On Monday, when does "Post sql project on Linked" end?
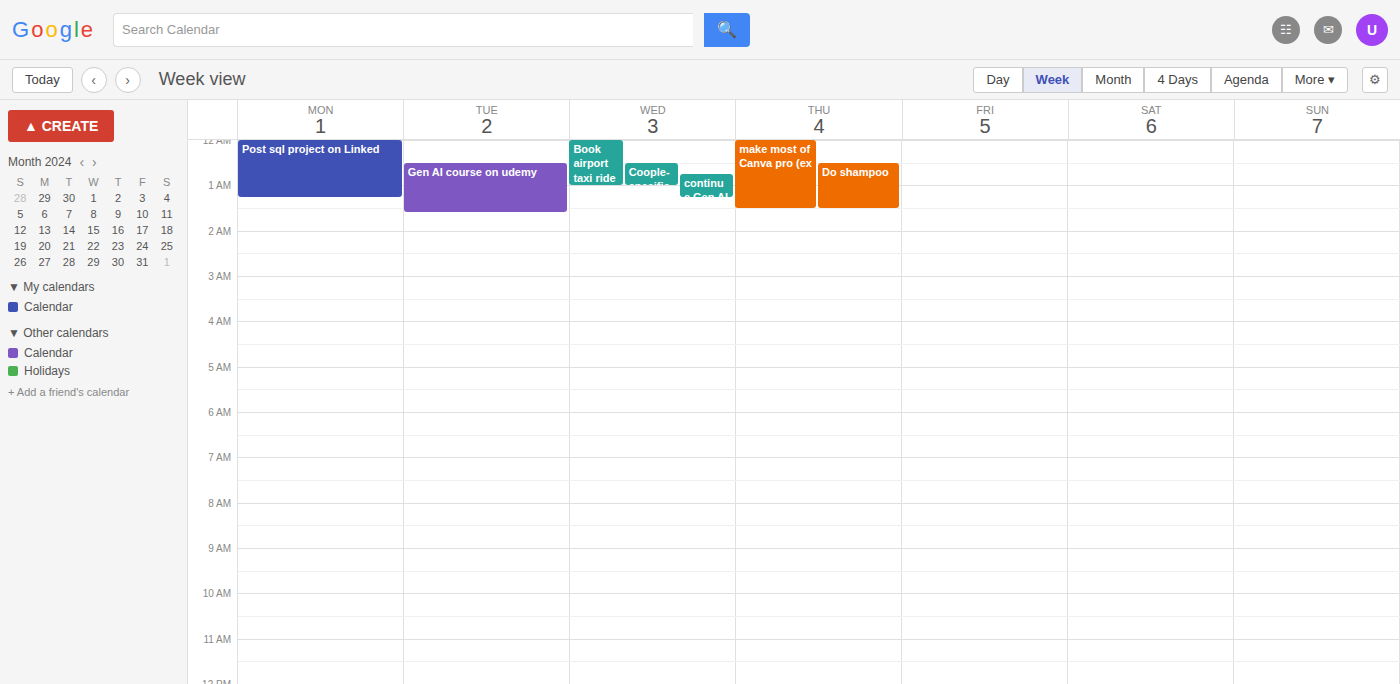
1:15 AM